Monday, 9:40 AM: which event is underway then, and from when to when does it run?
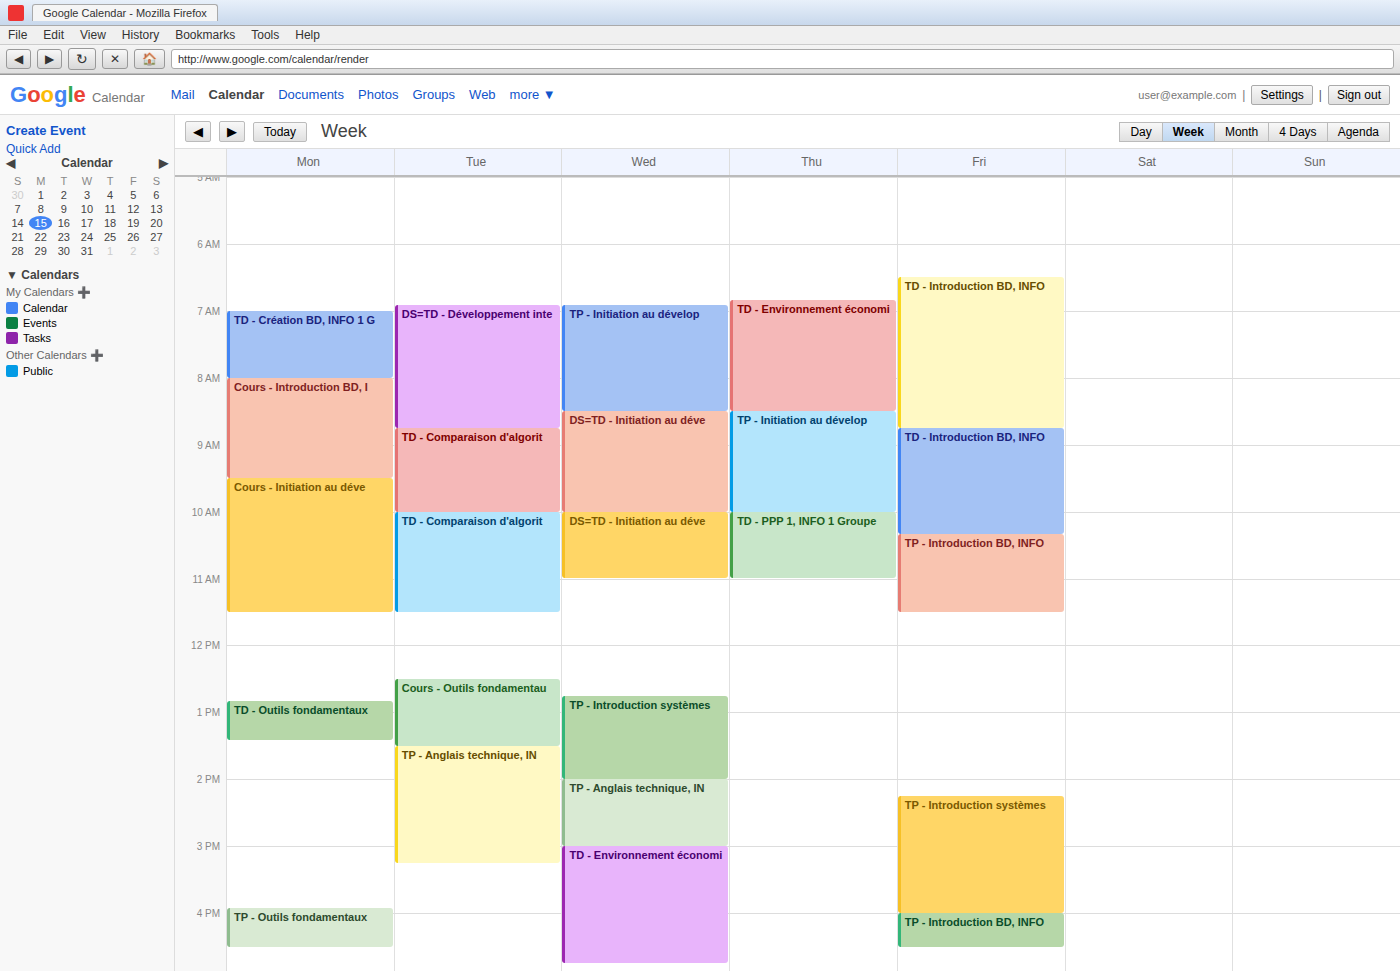
"Cours - Initiation au déve", 9:30 AM to 11:30 AM